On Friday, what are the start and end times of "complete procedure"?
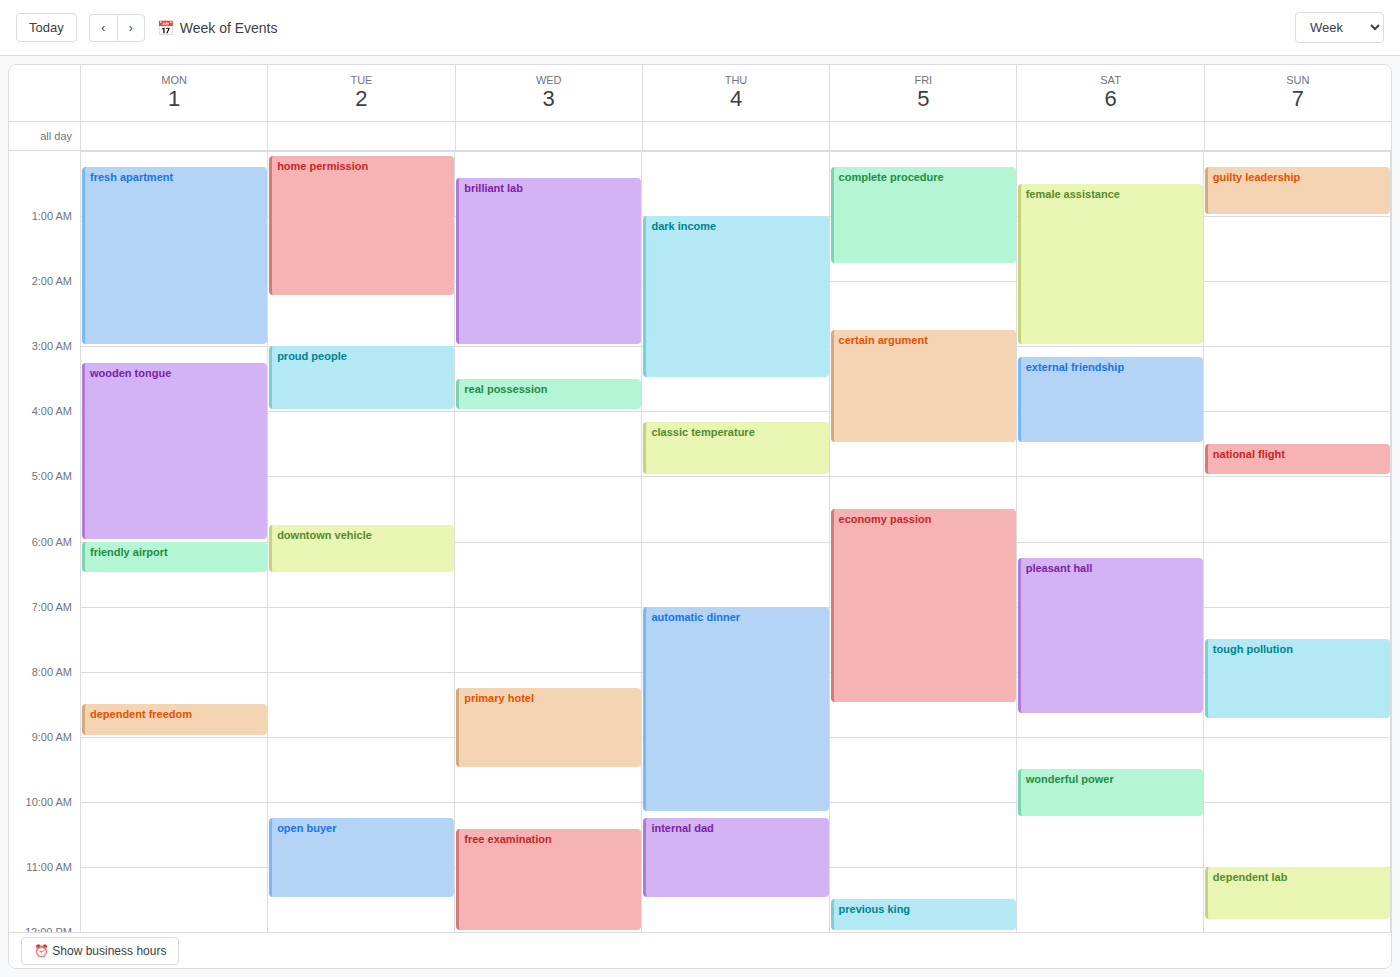
12:15 AM to 1:45 AM